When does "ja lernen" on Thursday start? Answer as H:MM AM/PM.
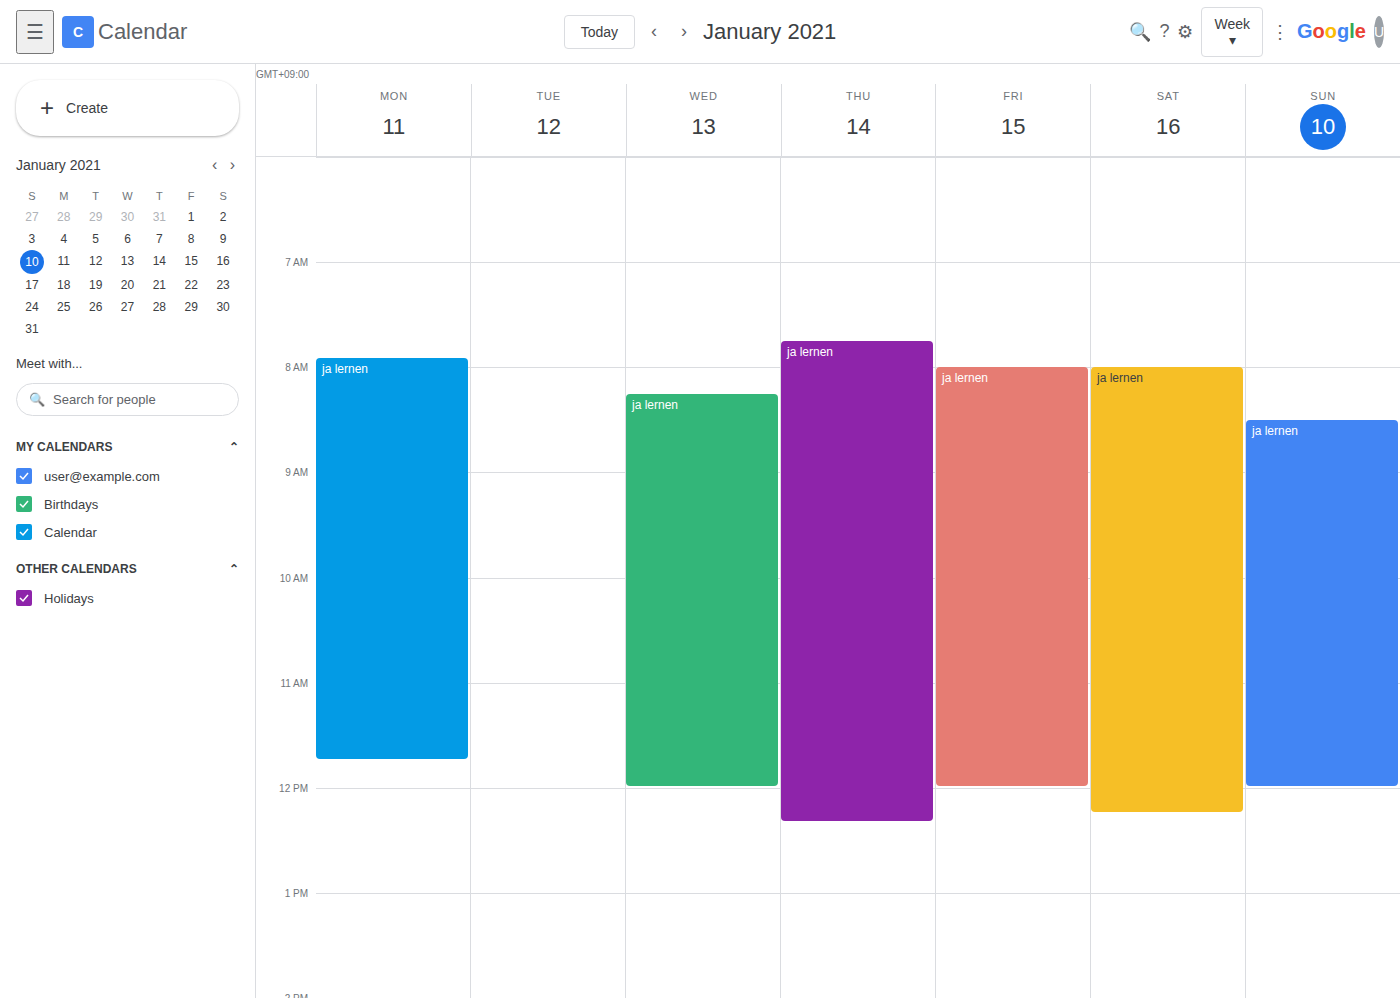
7:45 AM